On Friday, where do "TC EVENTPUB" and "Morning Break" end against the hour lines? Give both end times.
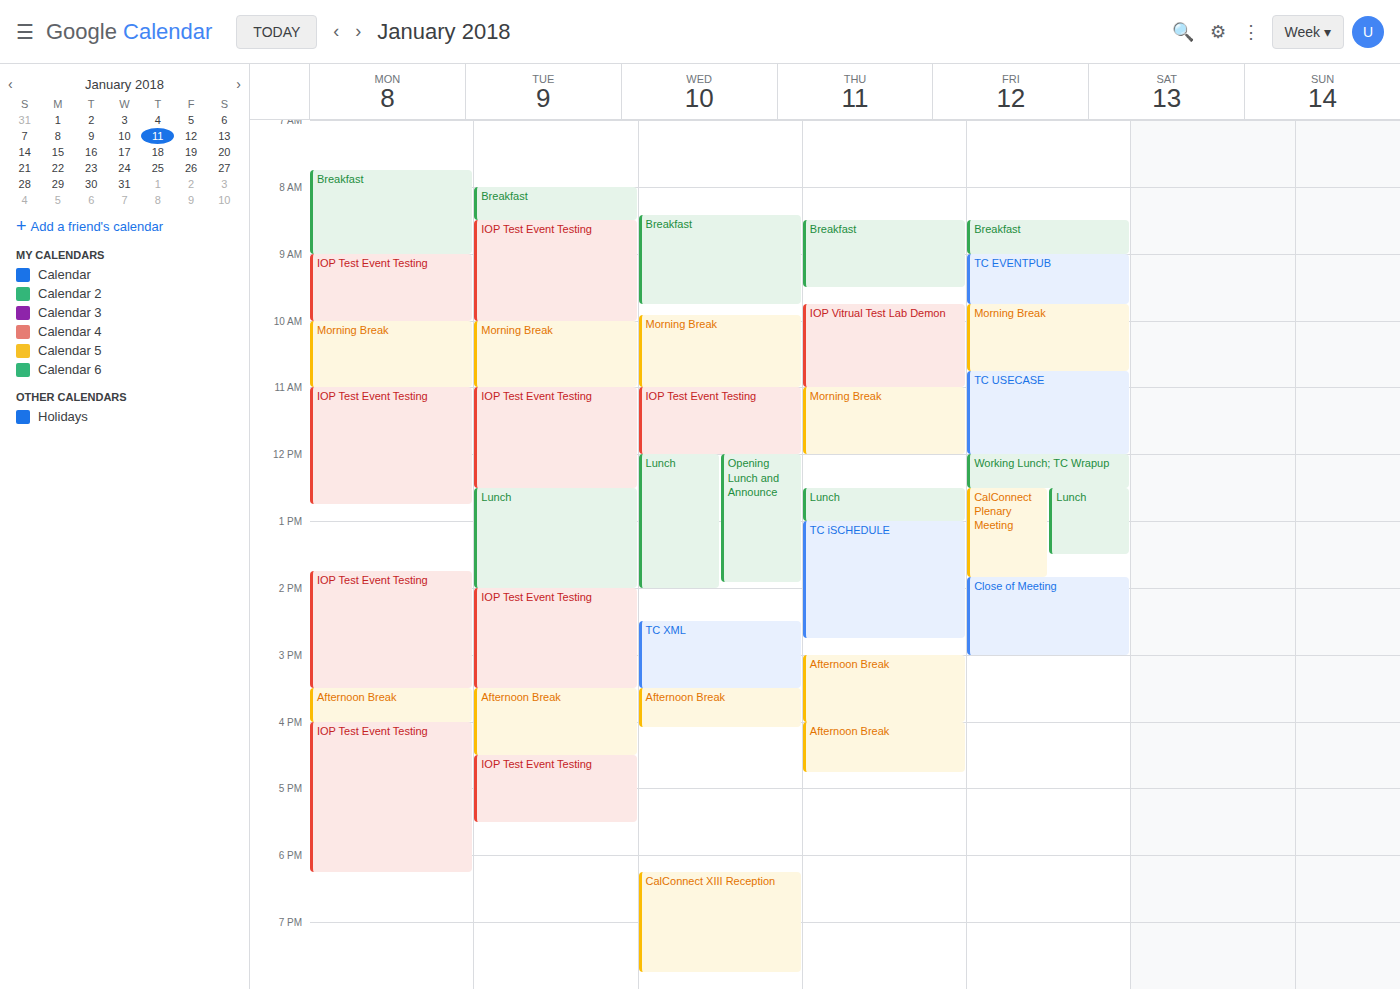
"TC EVENTPUB": 9:45 AM, neither: three quarters of the way from the 9 AM line to the 10 AM line. "Morning Break": 10:45 AM, neither: three quarters of the way from the 10 AM line to the 11 AM line.